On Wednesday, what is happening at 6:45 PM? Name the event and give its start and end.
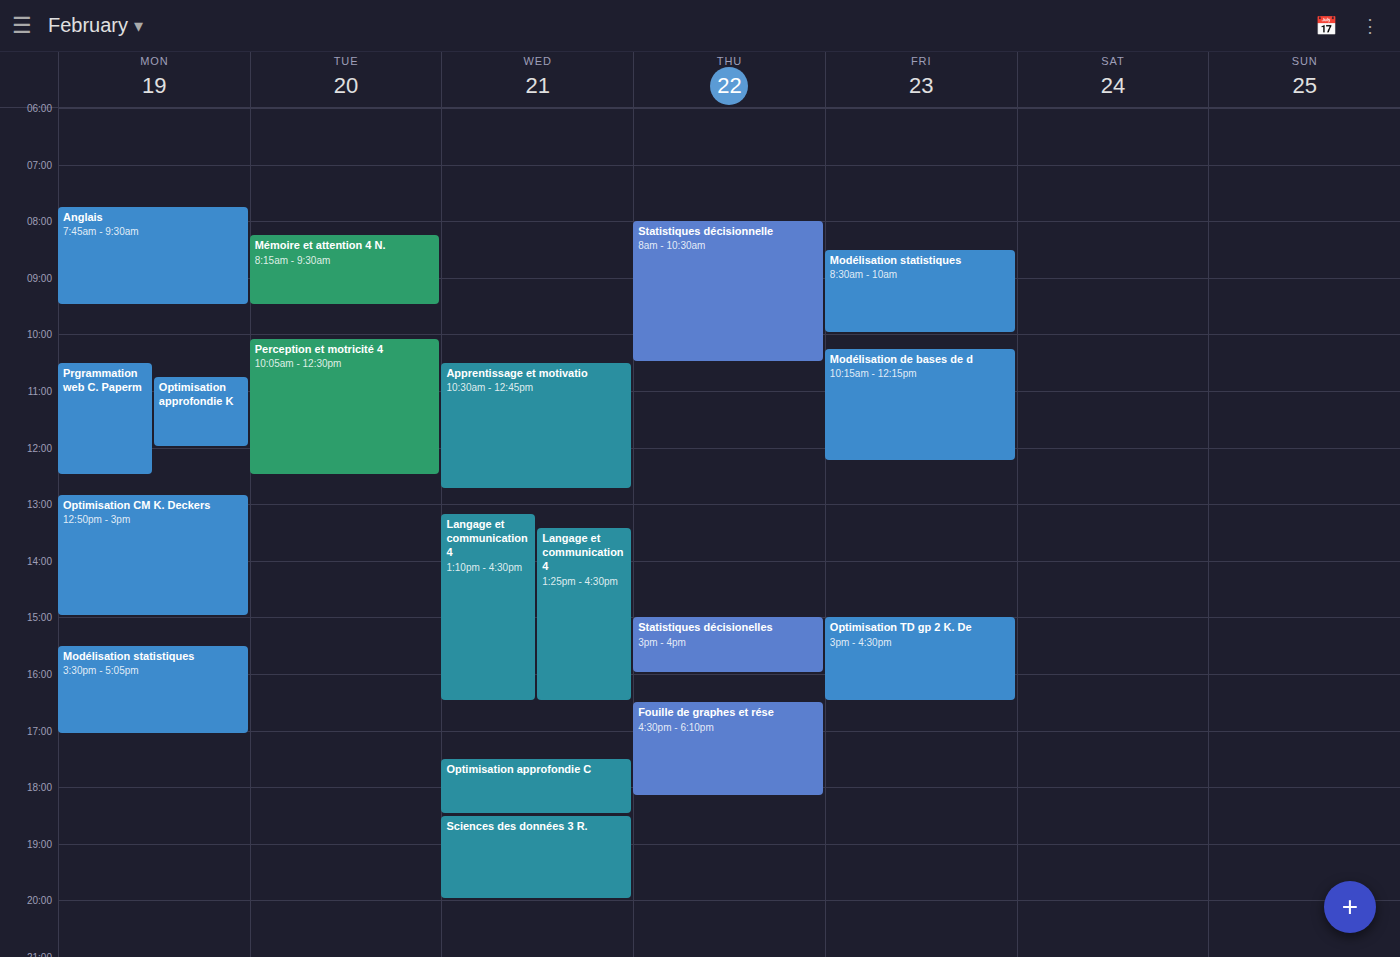
"Sciences des données 3 R.", 6:30 PM to 8:00 PM